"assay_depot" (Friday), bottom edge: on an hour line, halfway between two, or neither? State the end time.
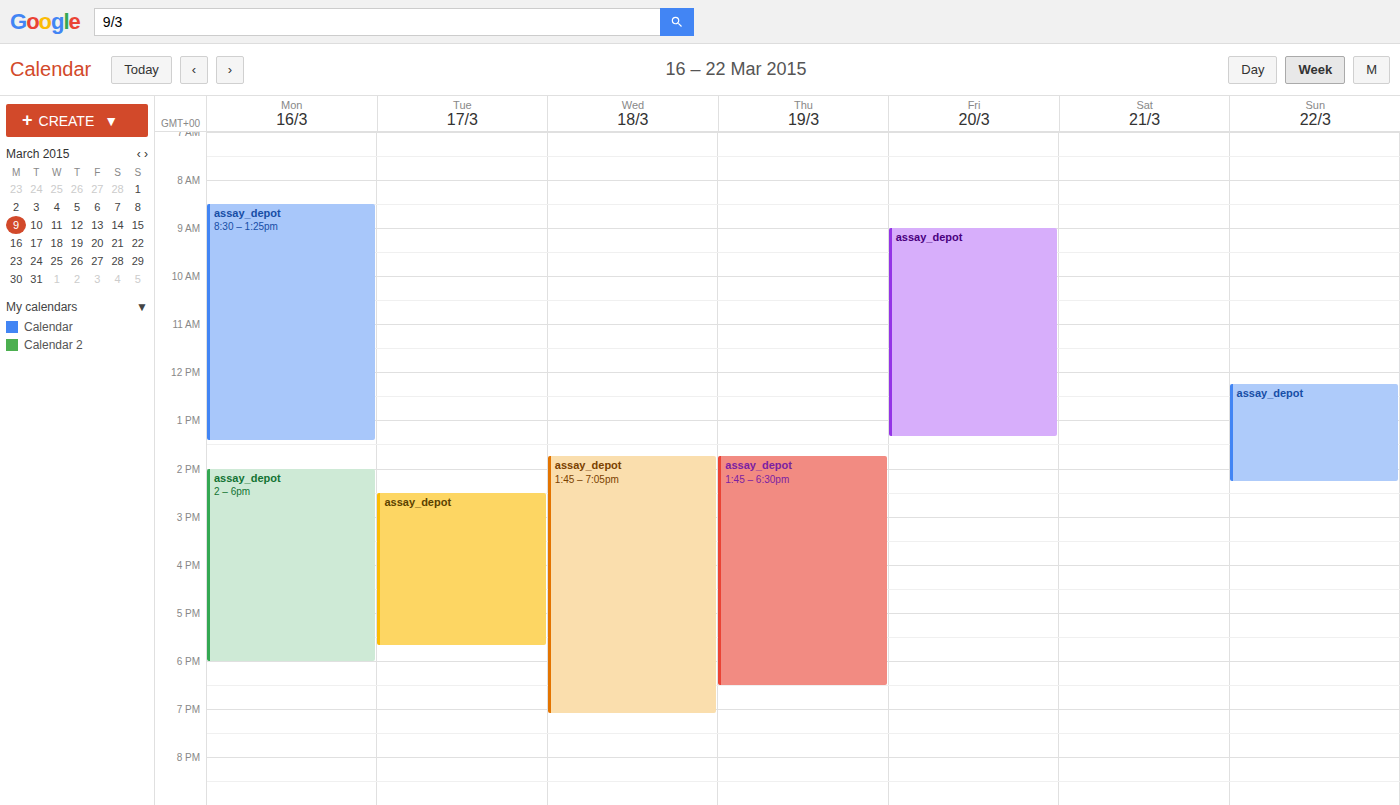
13:20 -- neither: 20 minutes below the 13:00 line and 40 minutes above the 14:00 line.